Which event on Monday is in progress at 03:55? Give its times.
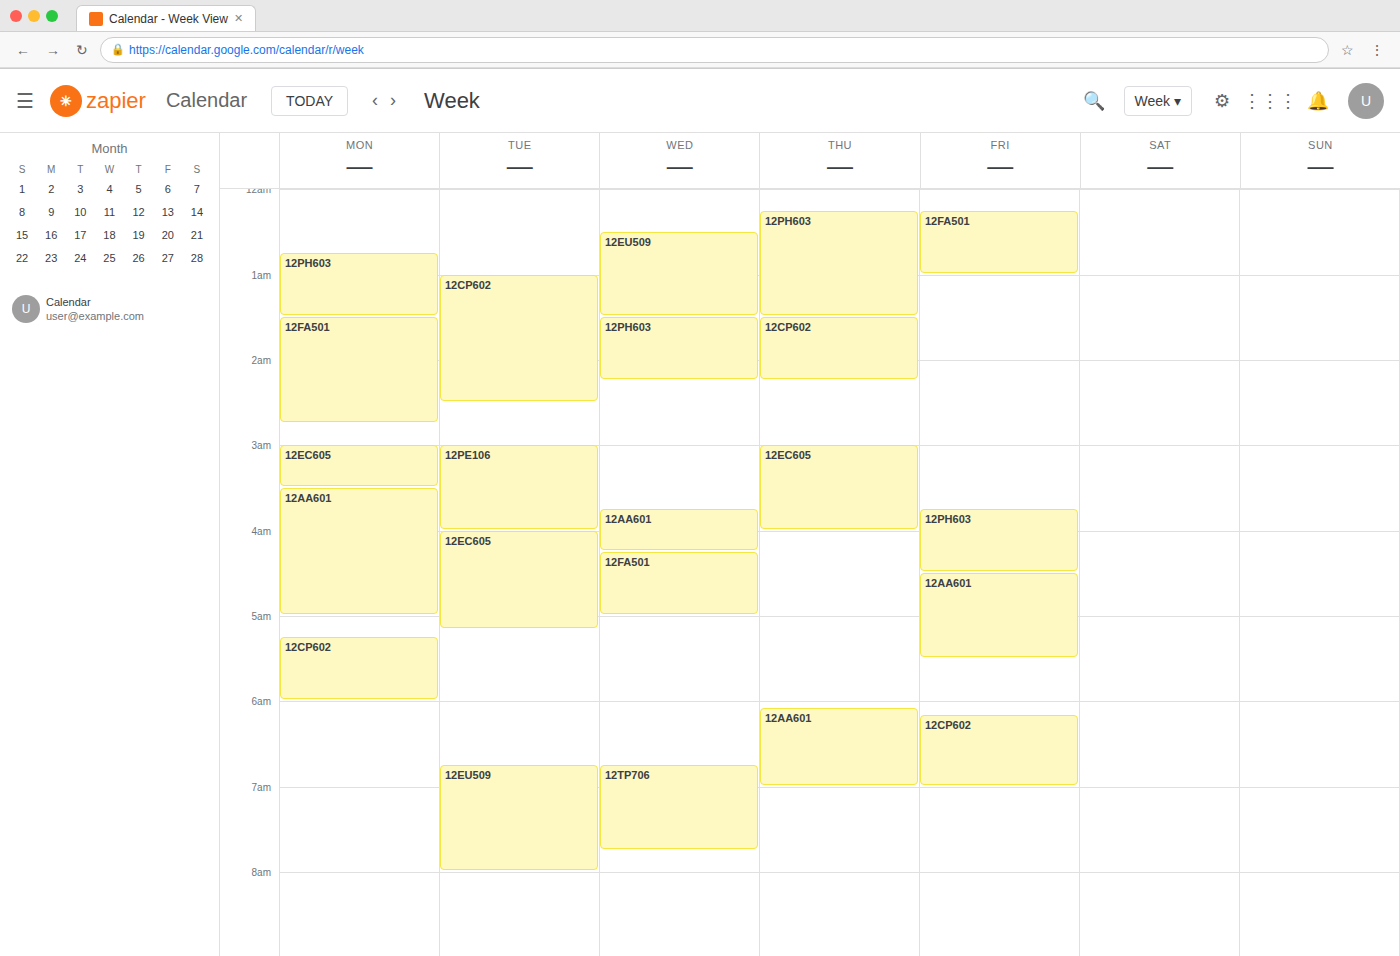
"12AA601", 03:30 to 05:00